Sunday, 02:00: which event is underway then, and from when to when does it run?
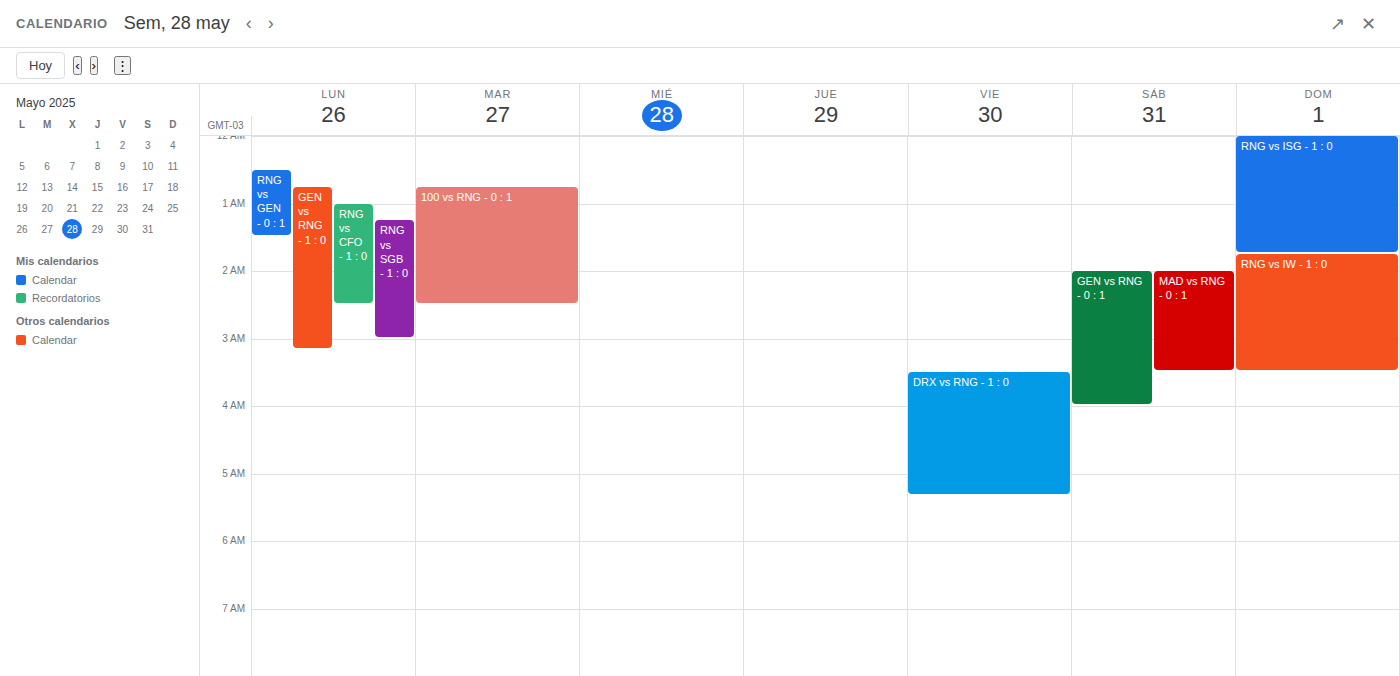
"RNG vs IW - 1 : 0", 01:45 to 03:30